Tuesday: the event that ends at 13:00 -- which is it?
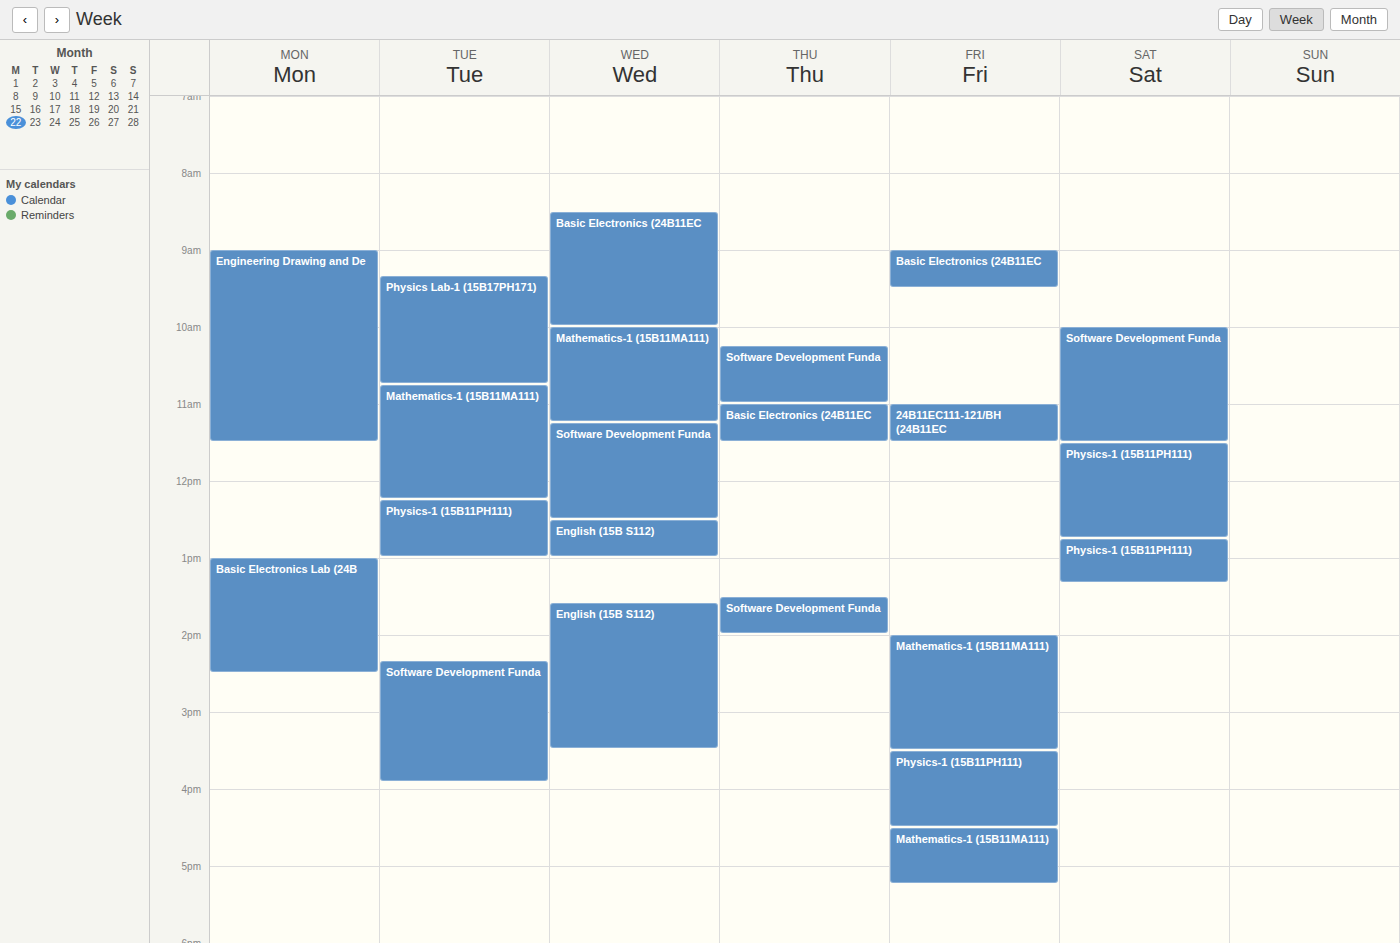
"Physics-1 (15B11PH111)"